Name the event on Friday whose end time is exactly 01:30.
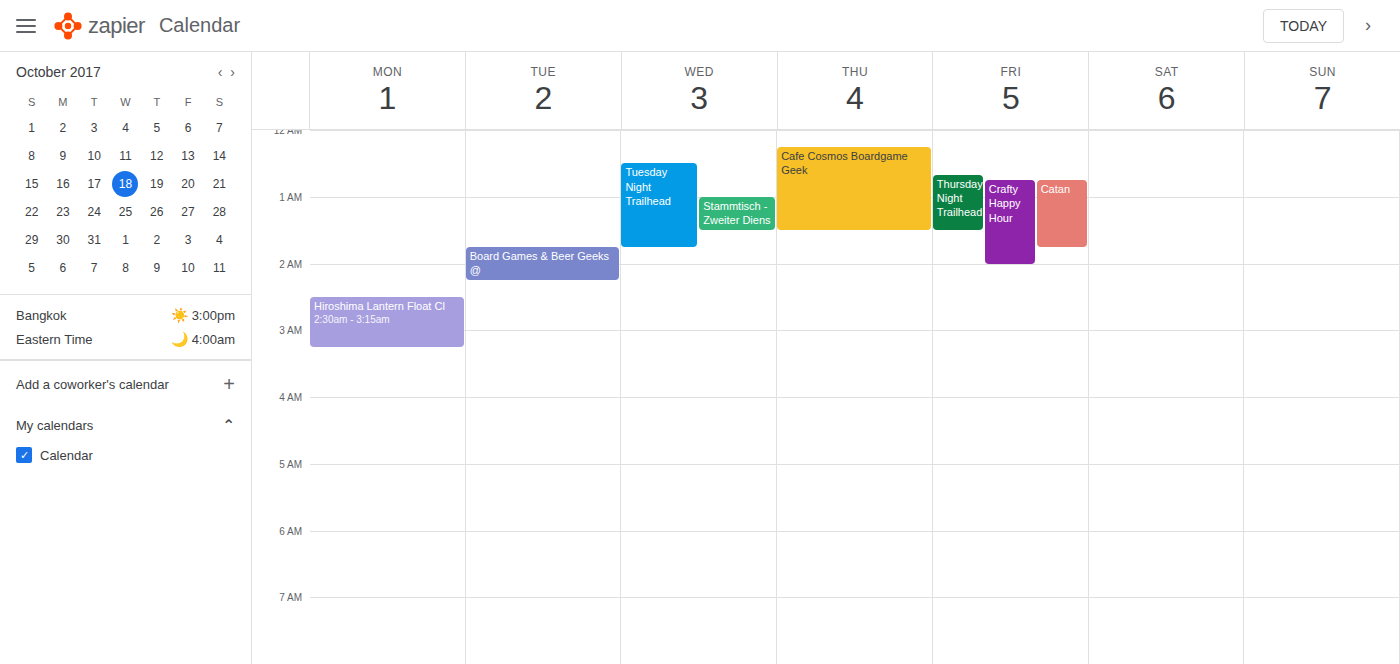
"Thursday Night Trailhead"